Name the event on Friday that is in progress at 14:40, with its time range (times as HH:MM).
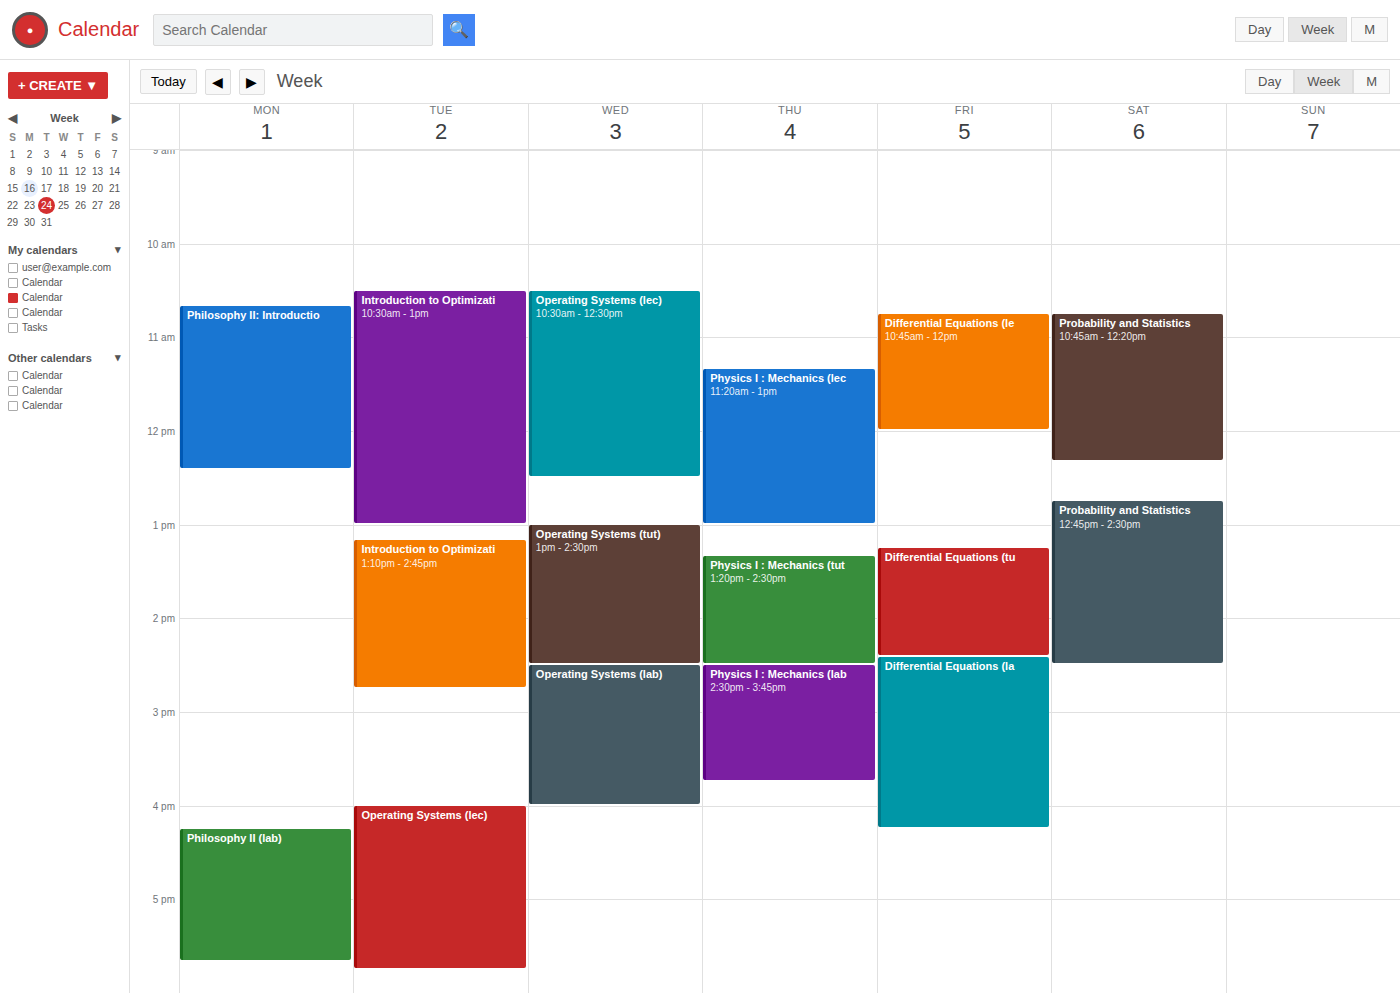
"Differential Equations (la", 14:25 to 16:15